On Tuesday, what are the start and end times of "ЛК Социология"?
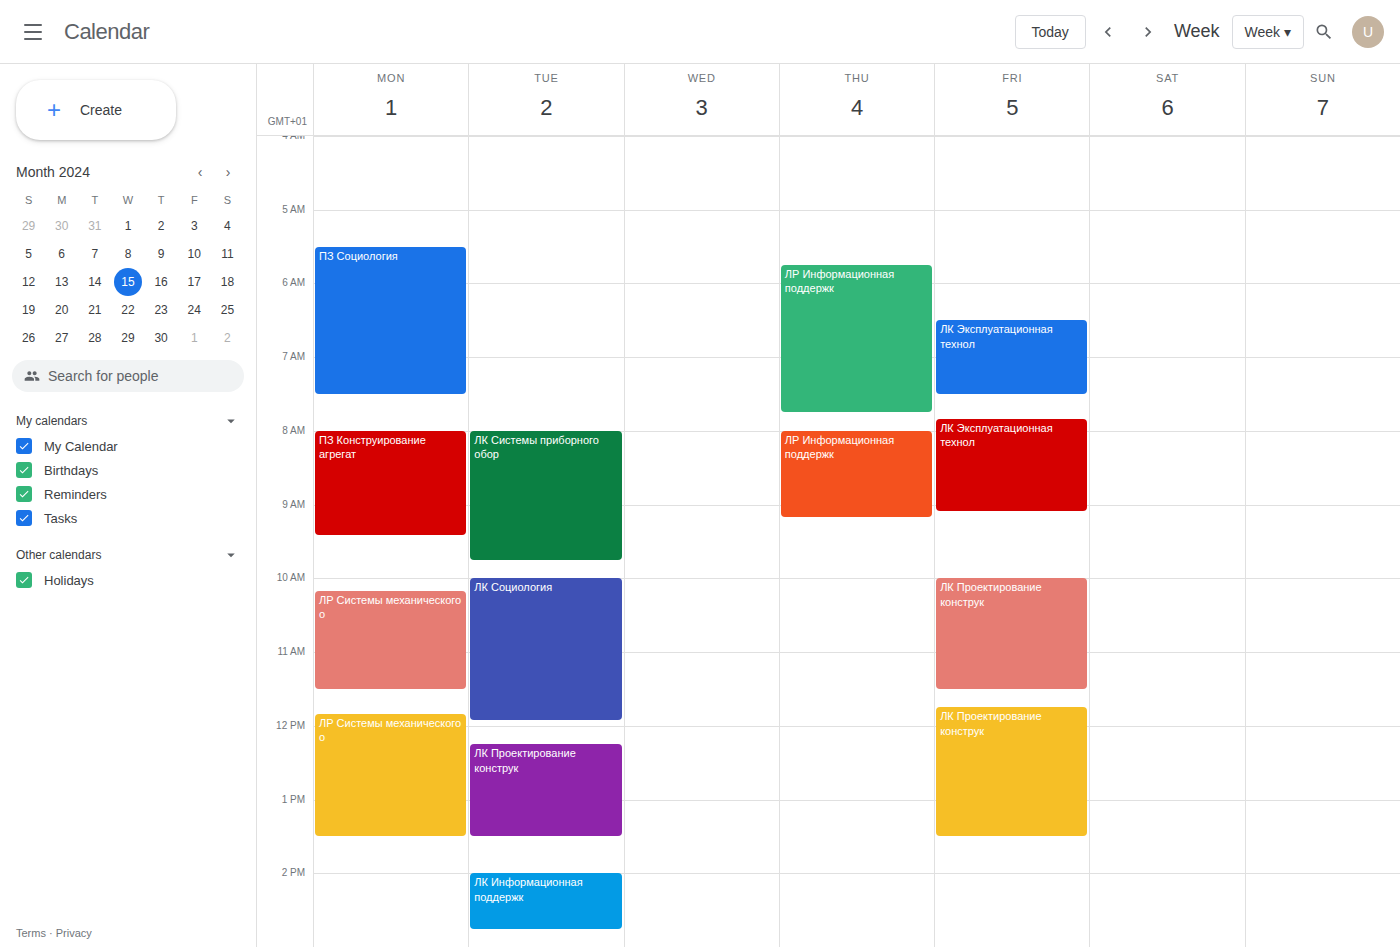
10:00 AM to 11:55 AM